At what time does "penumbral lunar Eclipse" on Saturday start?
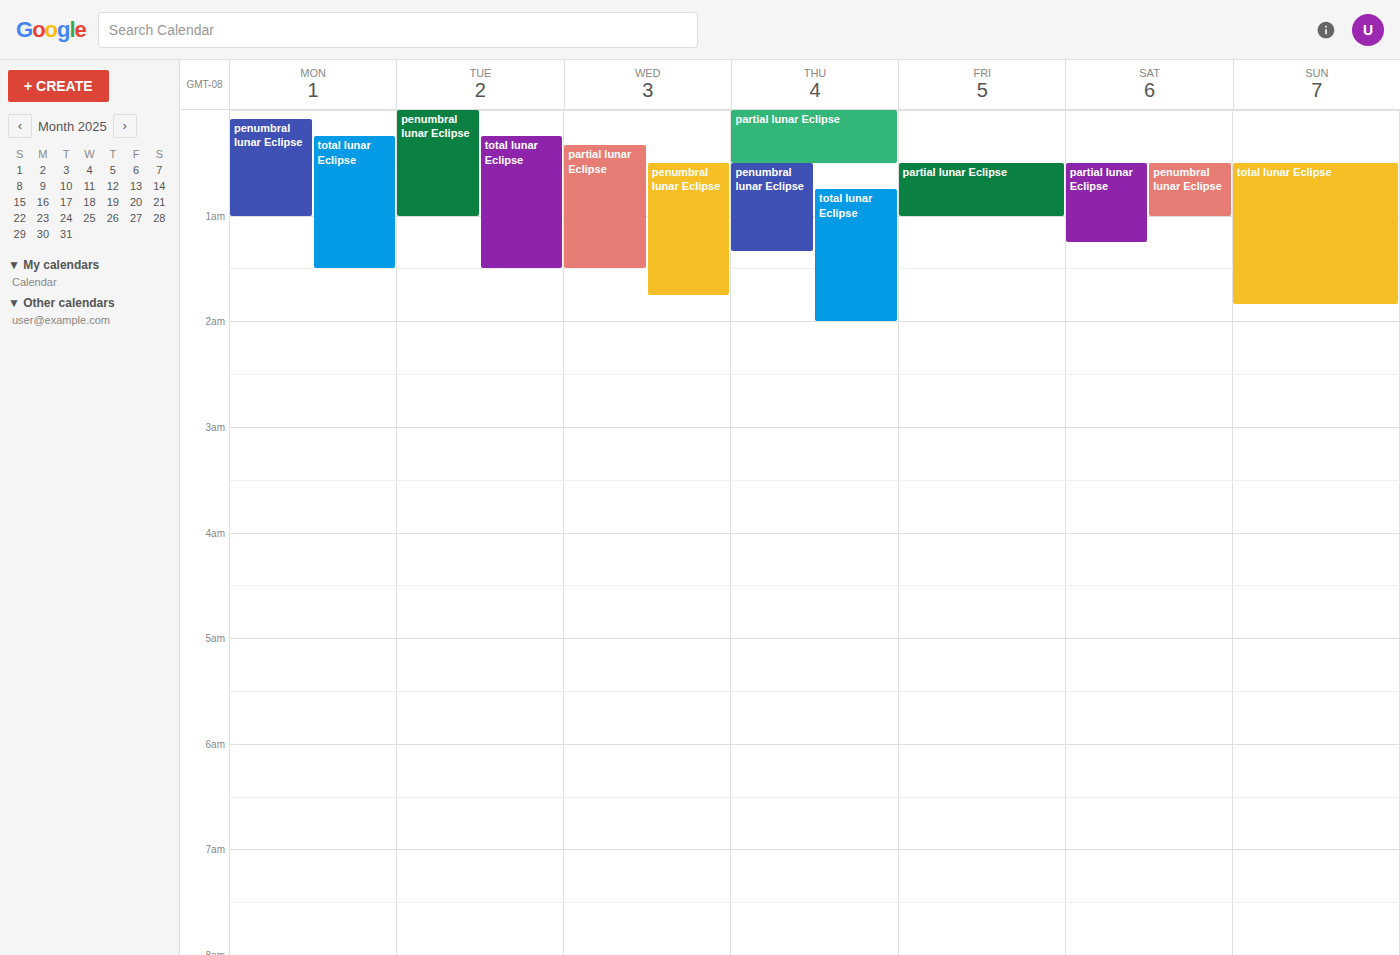
12:30 AM